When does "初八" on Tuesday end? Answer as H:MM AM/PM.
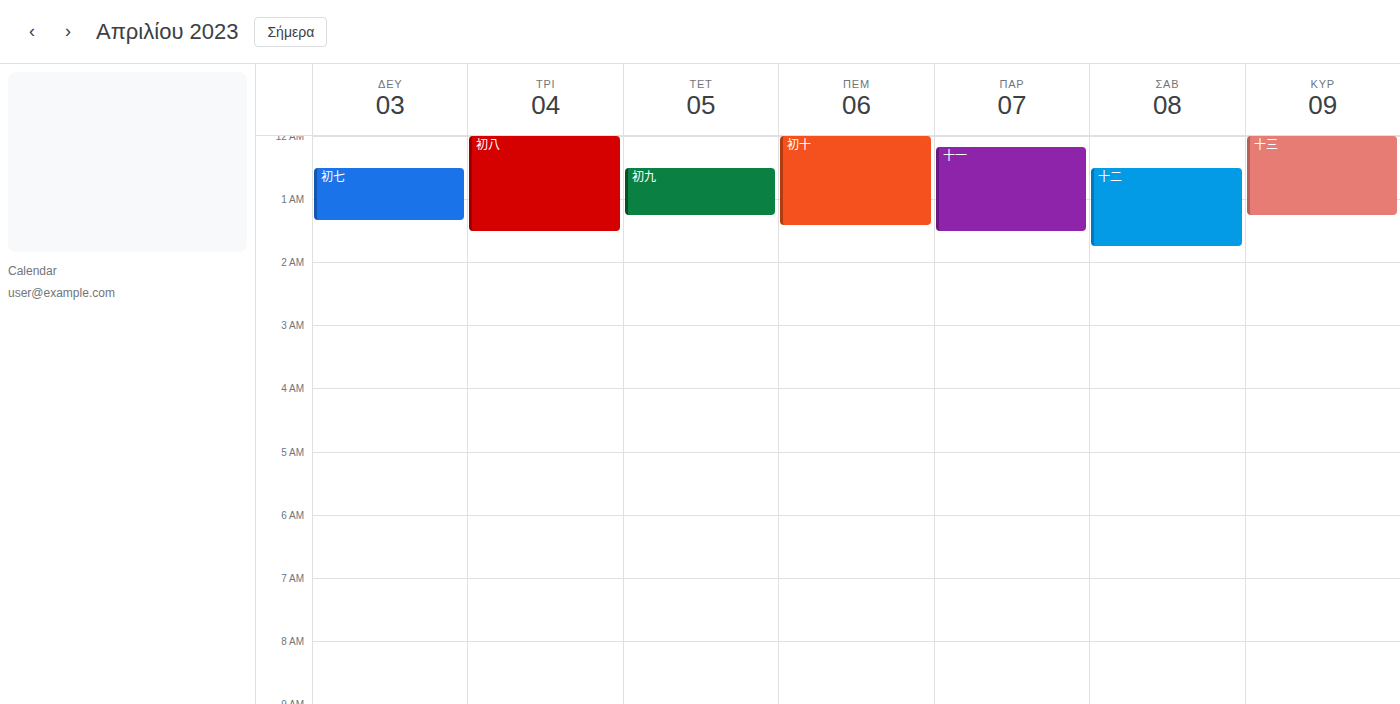
1:30 AM